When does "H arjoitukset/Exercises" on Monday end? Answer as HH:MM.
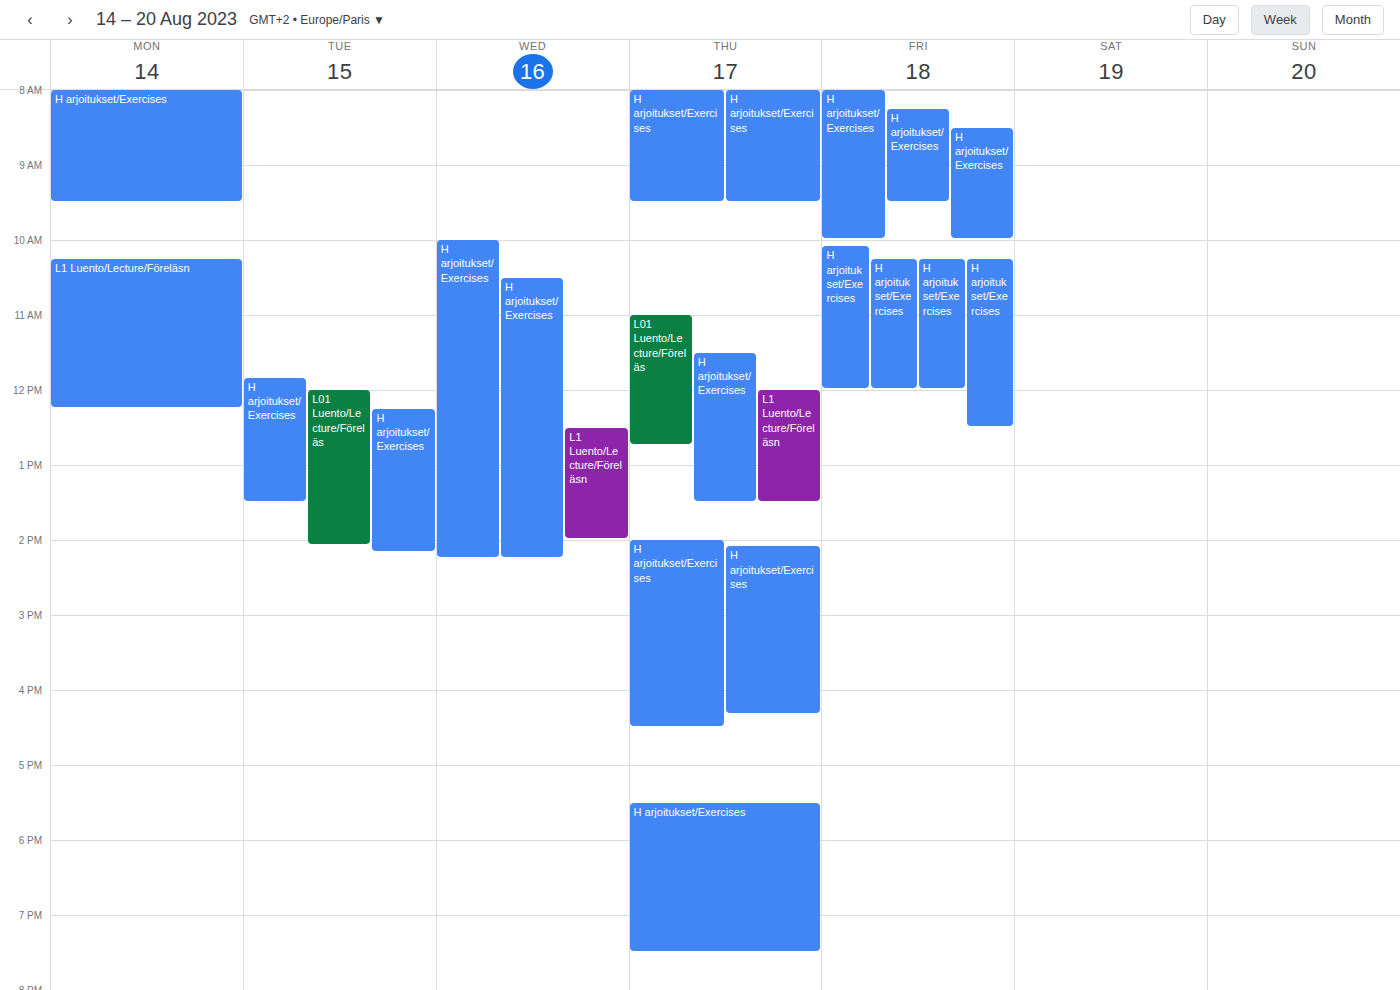
09:30